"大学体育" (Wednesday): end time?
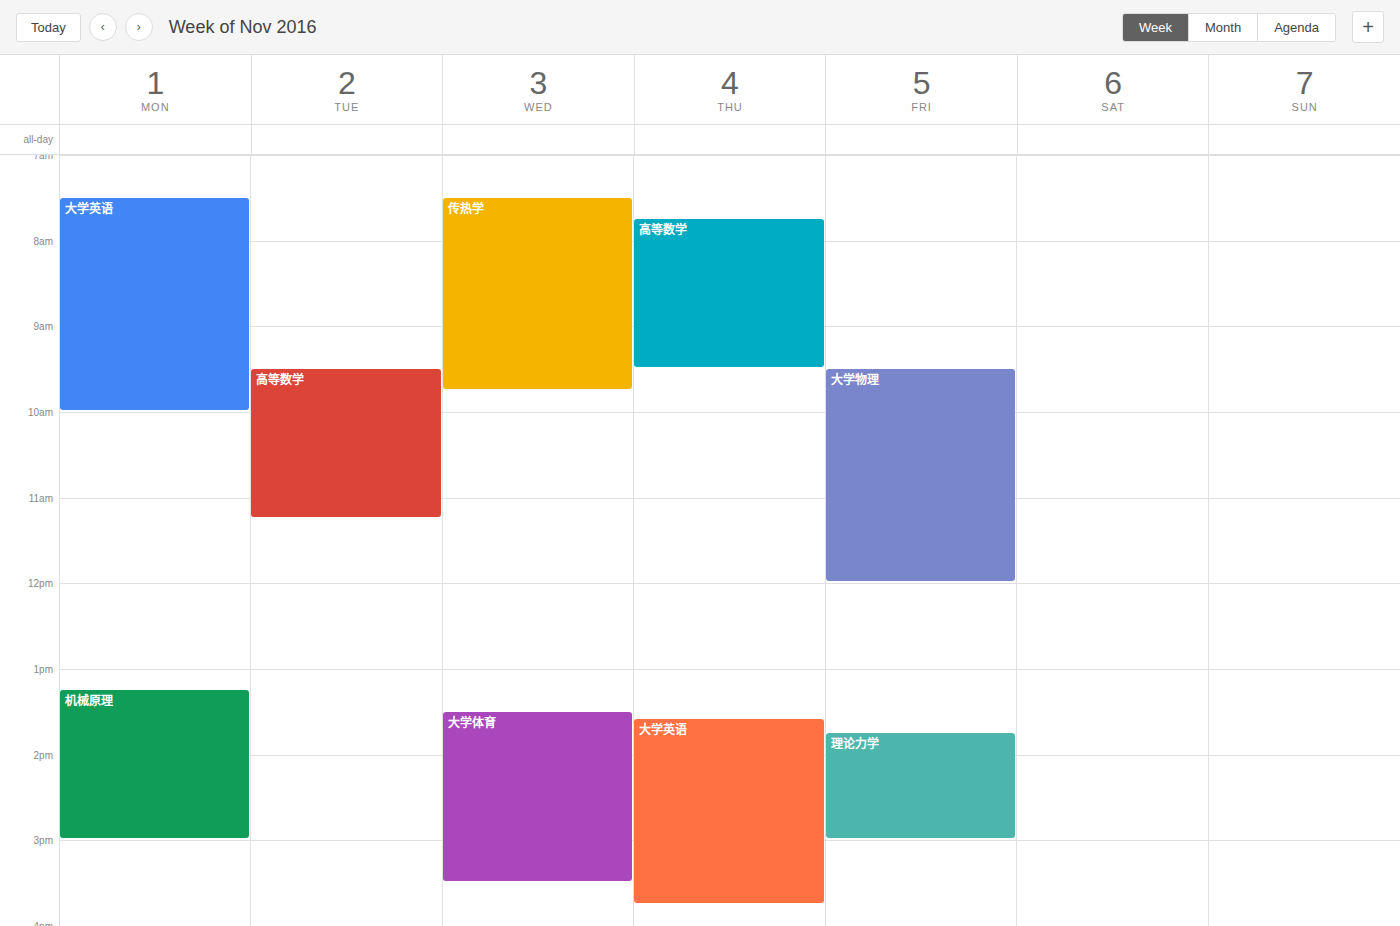
3:30 PM